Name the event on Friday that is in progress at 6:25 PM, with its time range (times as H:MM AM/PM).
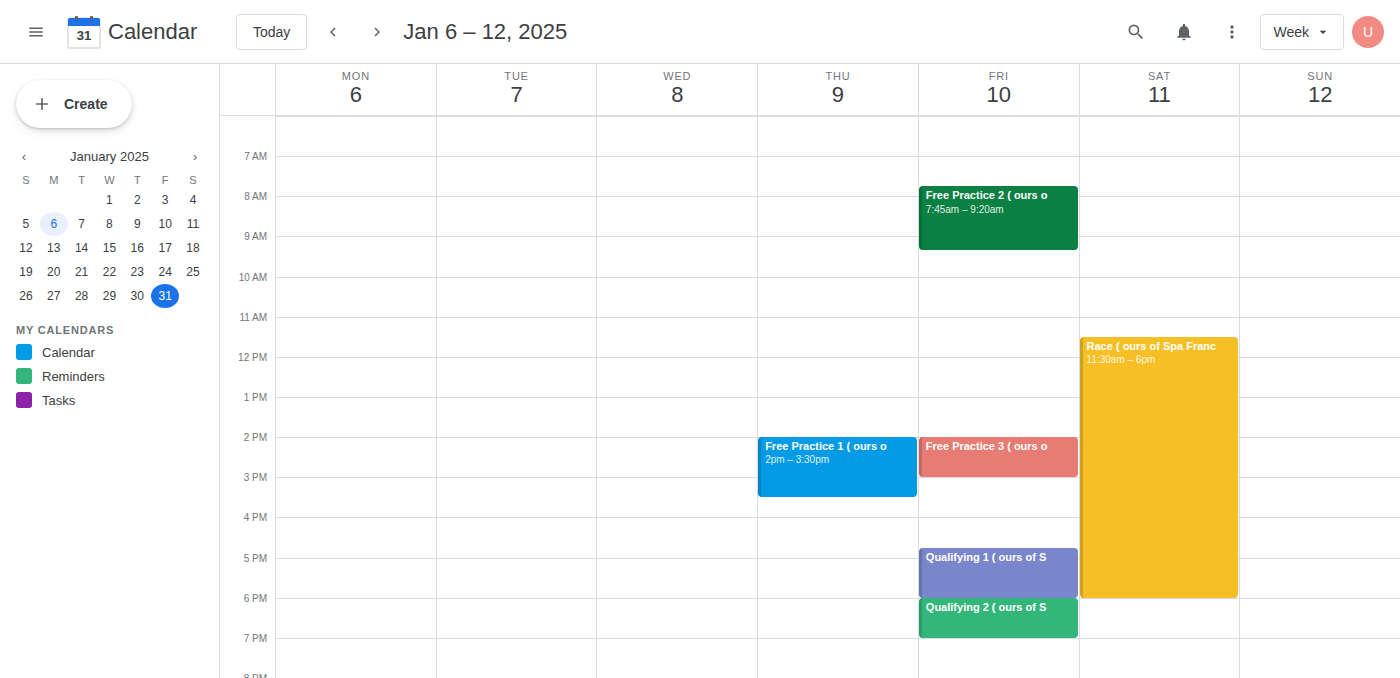
"Qualifying 2 ( ours of S", 6:00 PM to 7:00 PM